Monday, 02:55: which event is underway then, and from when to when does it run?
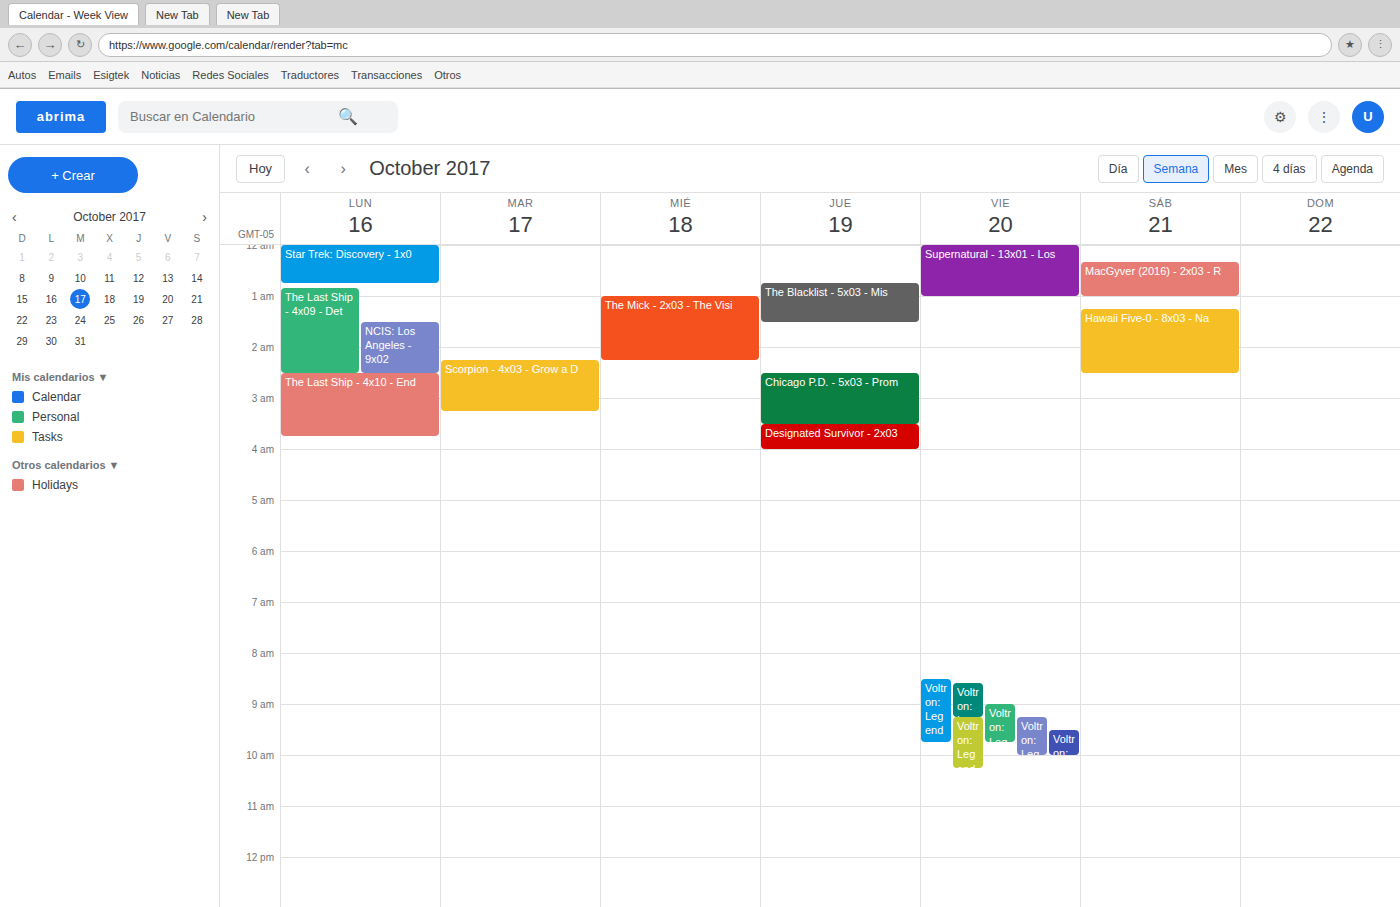
"The Last Ship - 4x10 - End", 02:30 to 03:45